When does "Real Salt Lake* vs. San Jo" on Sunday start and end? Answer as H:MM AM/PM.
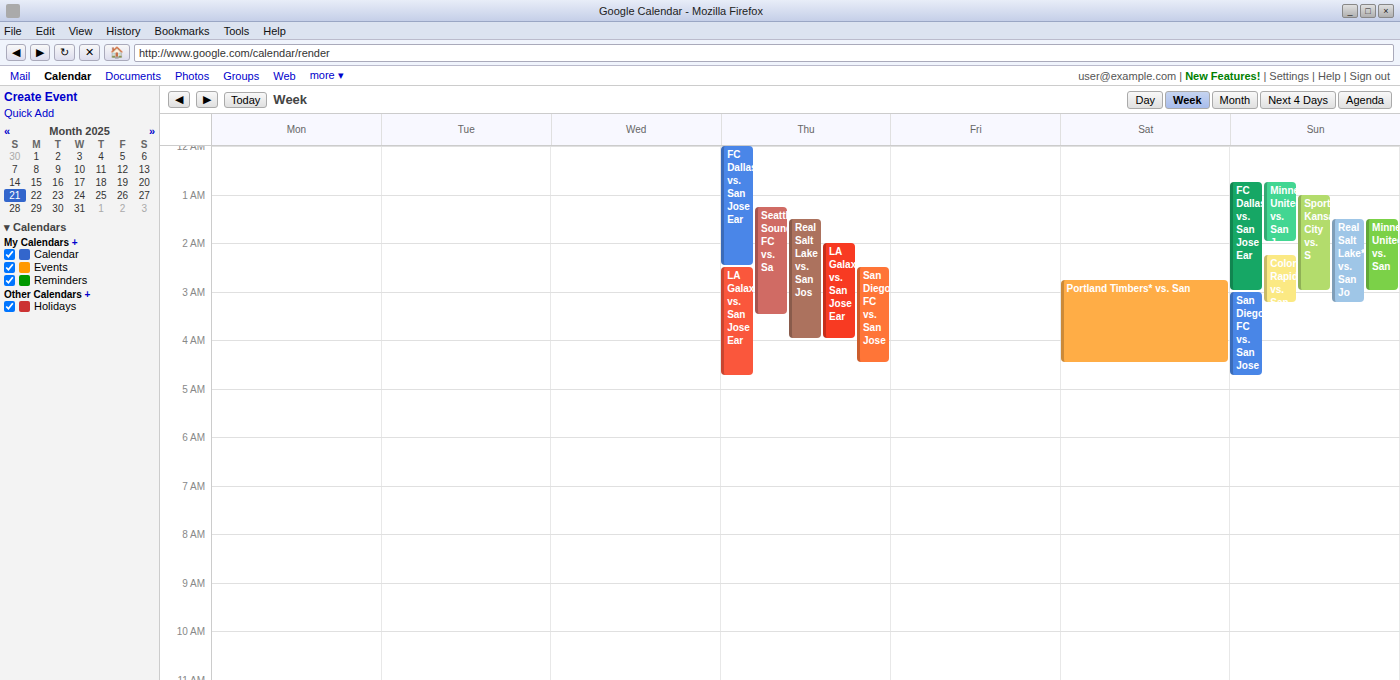
1:30 AM to 3:15 AM